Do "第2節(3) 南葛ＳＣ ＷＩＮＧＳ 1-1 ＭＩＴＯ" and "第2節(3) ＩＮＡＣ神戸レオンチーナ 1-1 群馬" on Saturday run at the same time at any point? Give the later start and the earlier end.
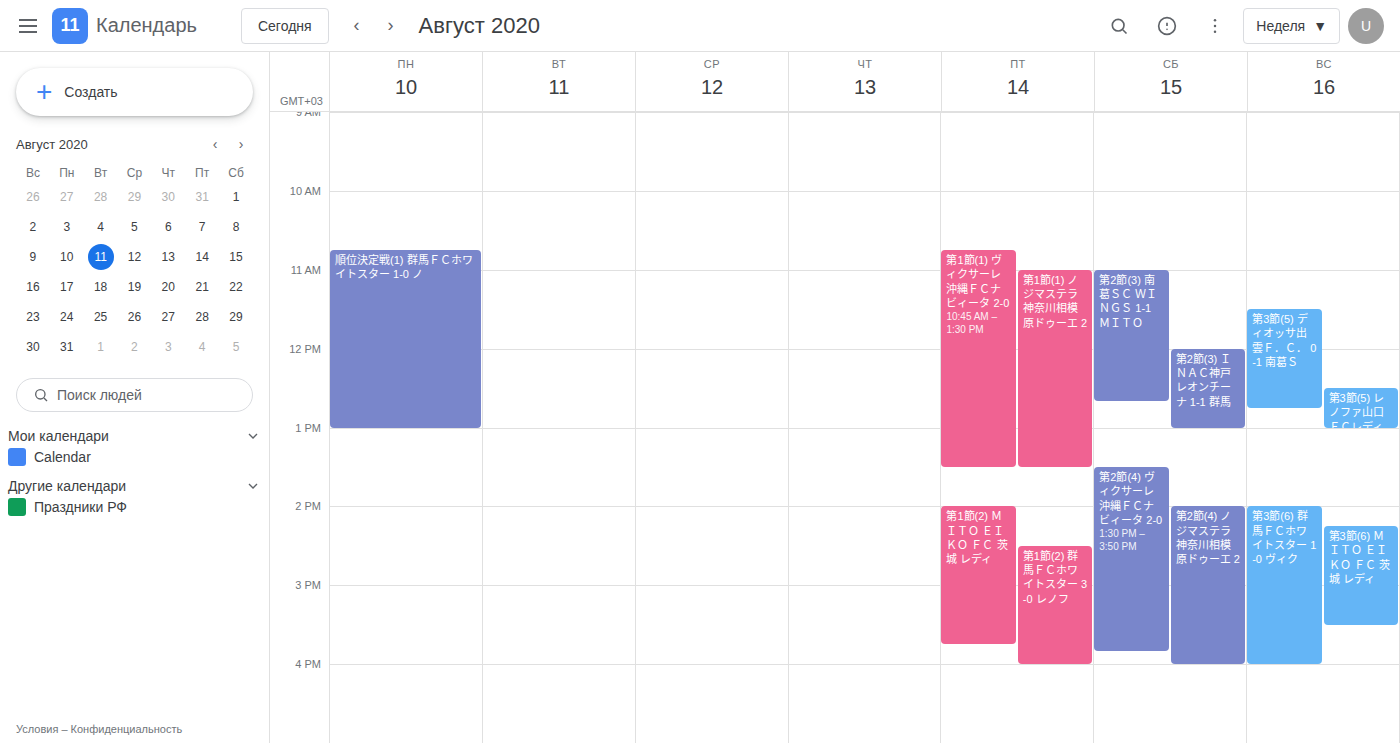
"第2節(3) ＩＮＡＣ神戸レオンチーナ 1-1 群馬" starts at 12:00 PM, before "第2節(3) 南葛ＳＣ ＷＩＮＧＳ 1-1 ＭＩＴＯ" ends at 12:40 PM -- they overlap.